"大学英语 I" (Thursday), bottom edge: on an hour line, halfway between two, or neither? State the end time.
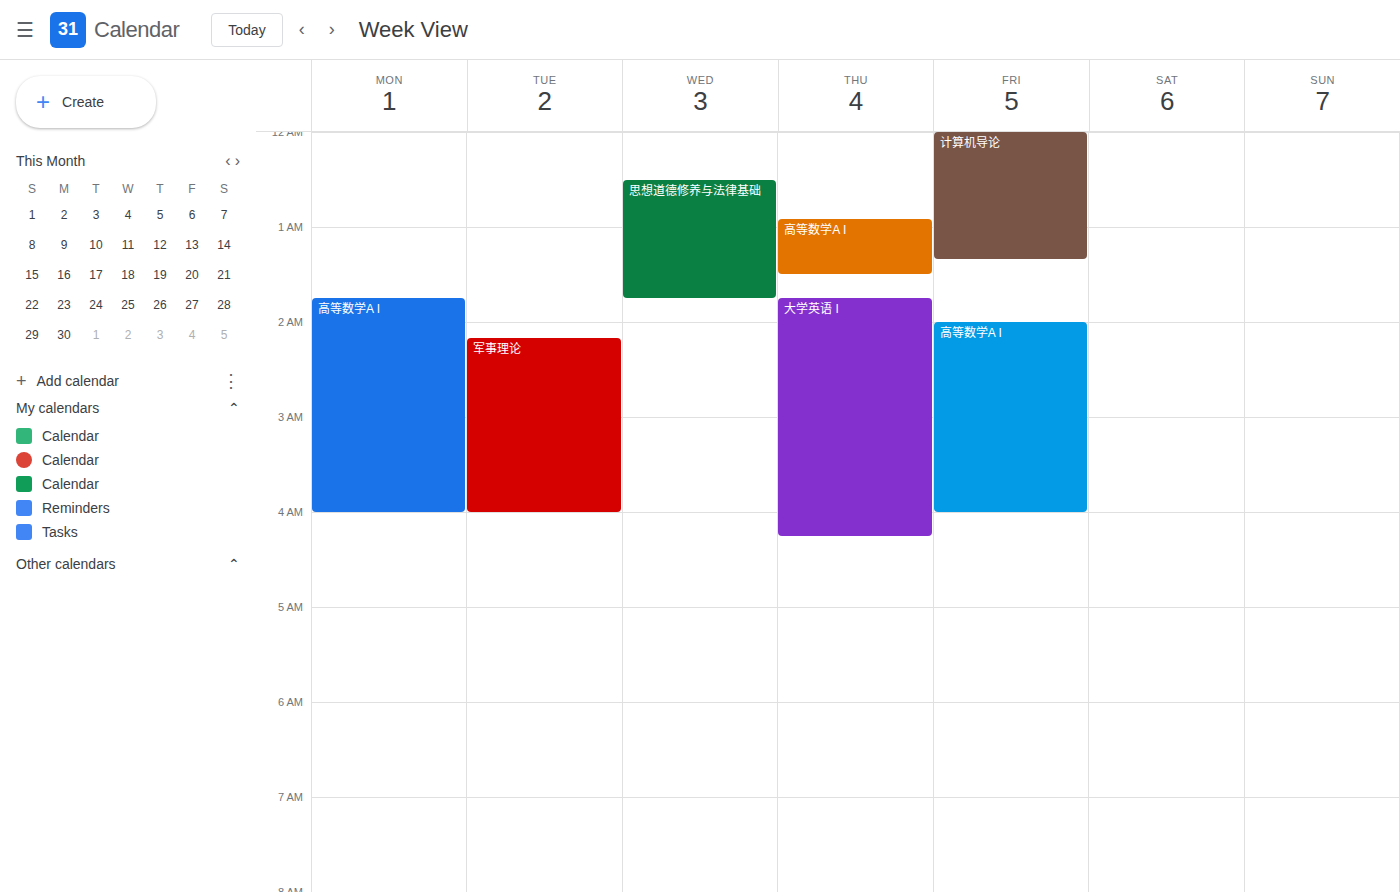
4:15 AM -- neither: a quarter of the way from the 4 AM line to the 5 AM line.